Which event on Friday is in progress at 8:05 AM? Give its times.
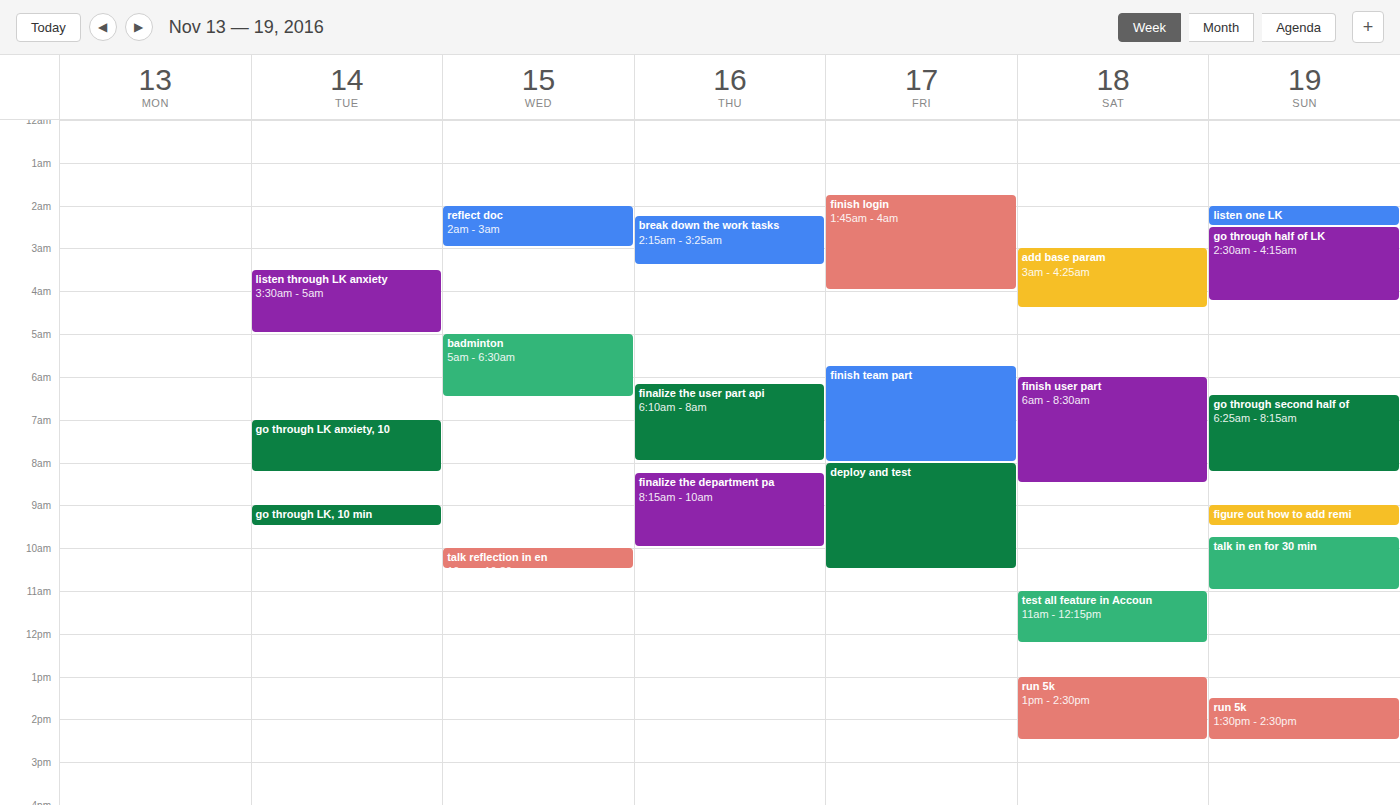
"deploy and test", 8:00 AM to 10:30 AM